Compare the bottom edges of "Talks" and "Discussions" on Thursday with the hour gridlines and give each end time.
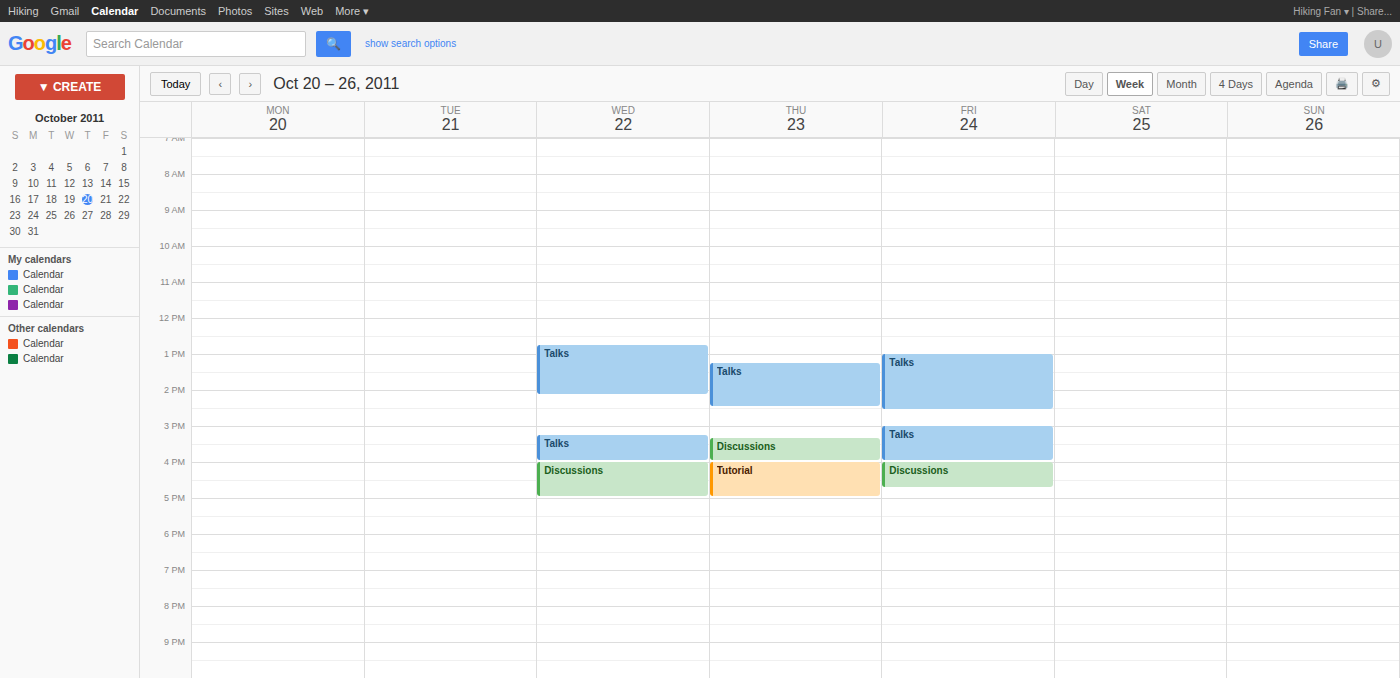
"Talks": 14:30, halfway between the 14:00 and 15:00 lines. "Discussions": 16:00, exactly on the 16:00 line.